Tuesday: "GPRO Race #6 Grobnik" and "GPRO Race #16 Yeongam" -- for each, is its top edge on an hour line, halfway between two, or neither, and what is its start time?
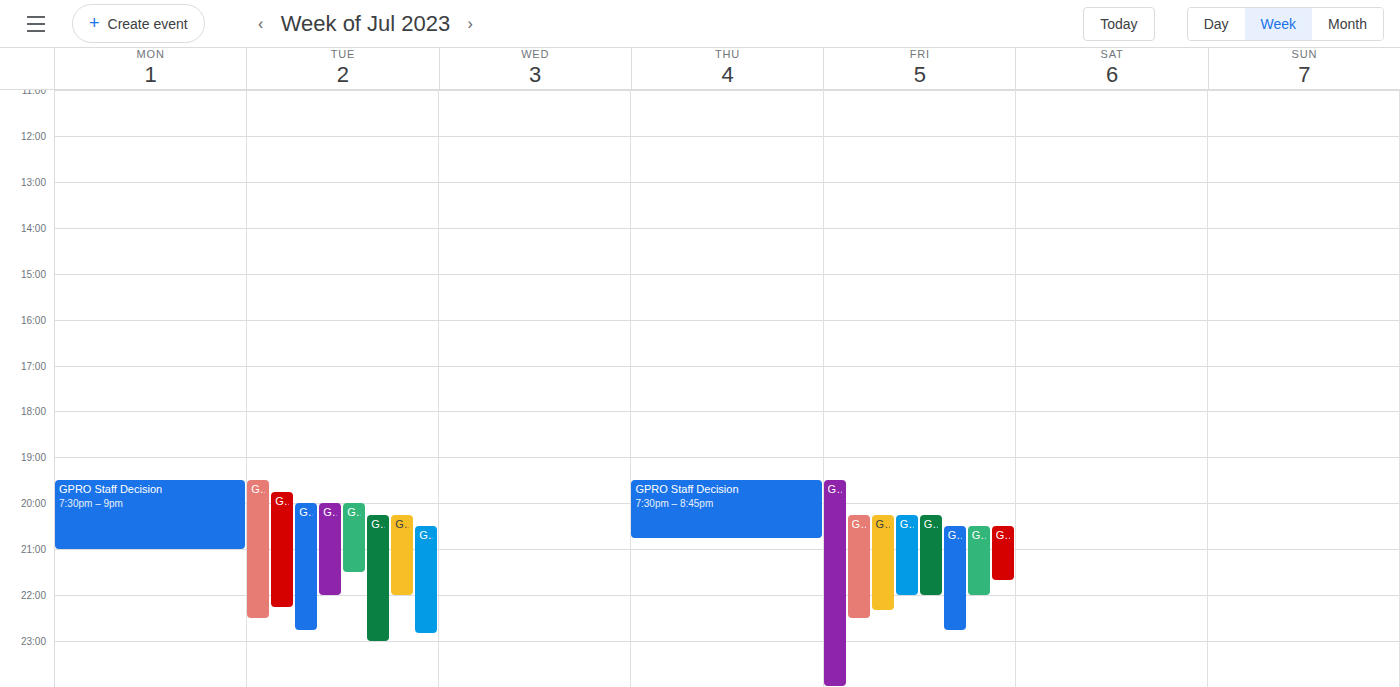
"GPRO Race #6 Grobnik": 20:30, halfway between the 20:00 and 21:00 lines. "GPRO Race #16 Yeongam": 20:15, neither: a quarter of the way from the 20:00 line to the 21:00 line.